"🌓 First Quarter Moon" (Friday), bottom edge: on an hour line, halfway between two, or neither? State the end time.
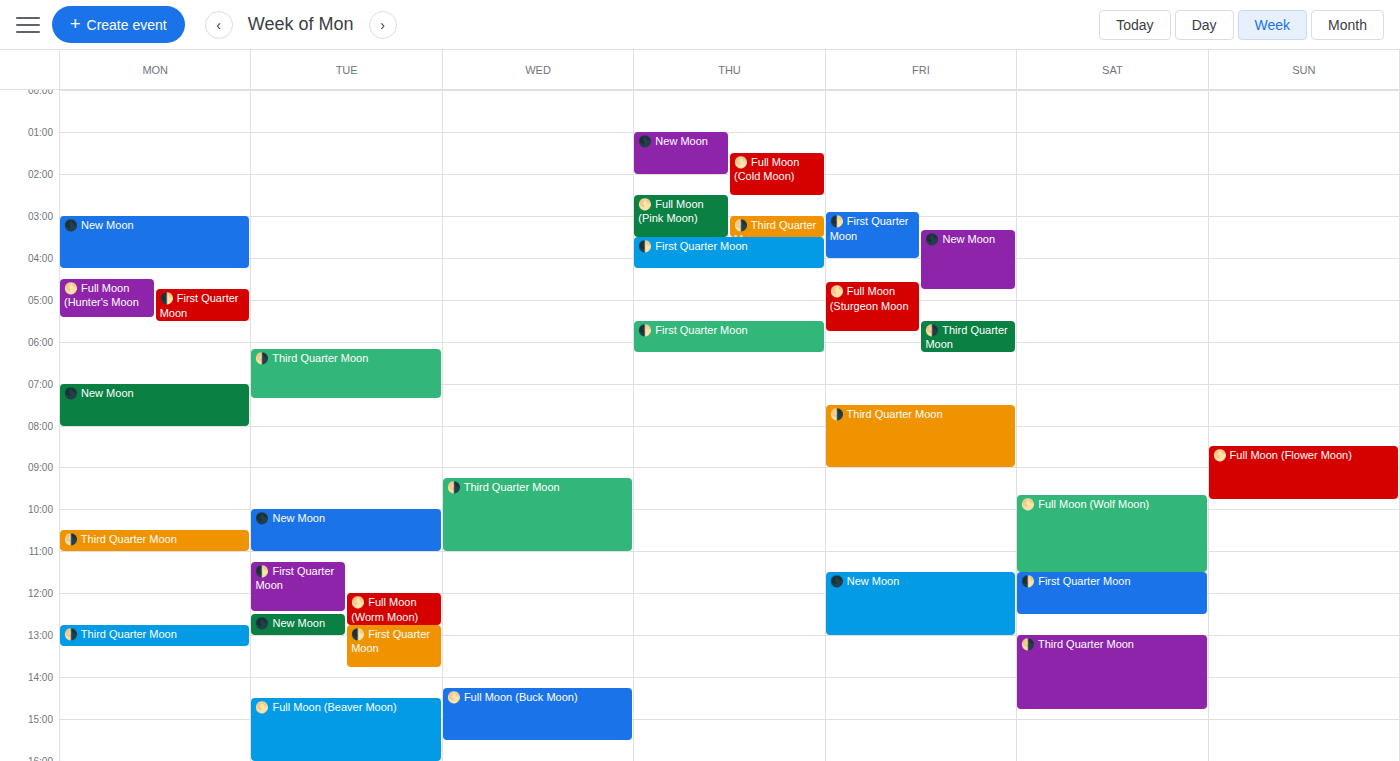
4:00 AM -- exactly on the 4 AM line.